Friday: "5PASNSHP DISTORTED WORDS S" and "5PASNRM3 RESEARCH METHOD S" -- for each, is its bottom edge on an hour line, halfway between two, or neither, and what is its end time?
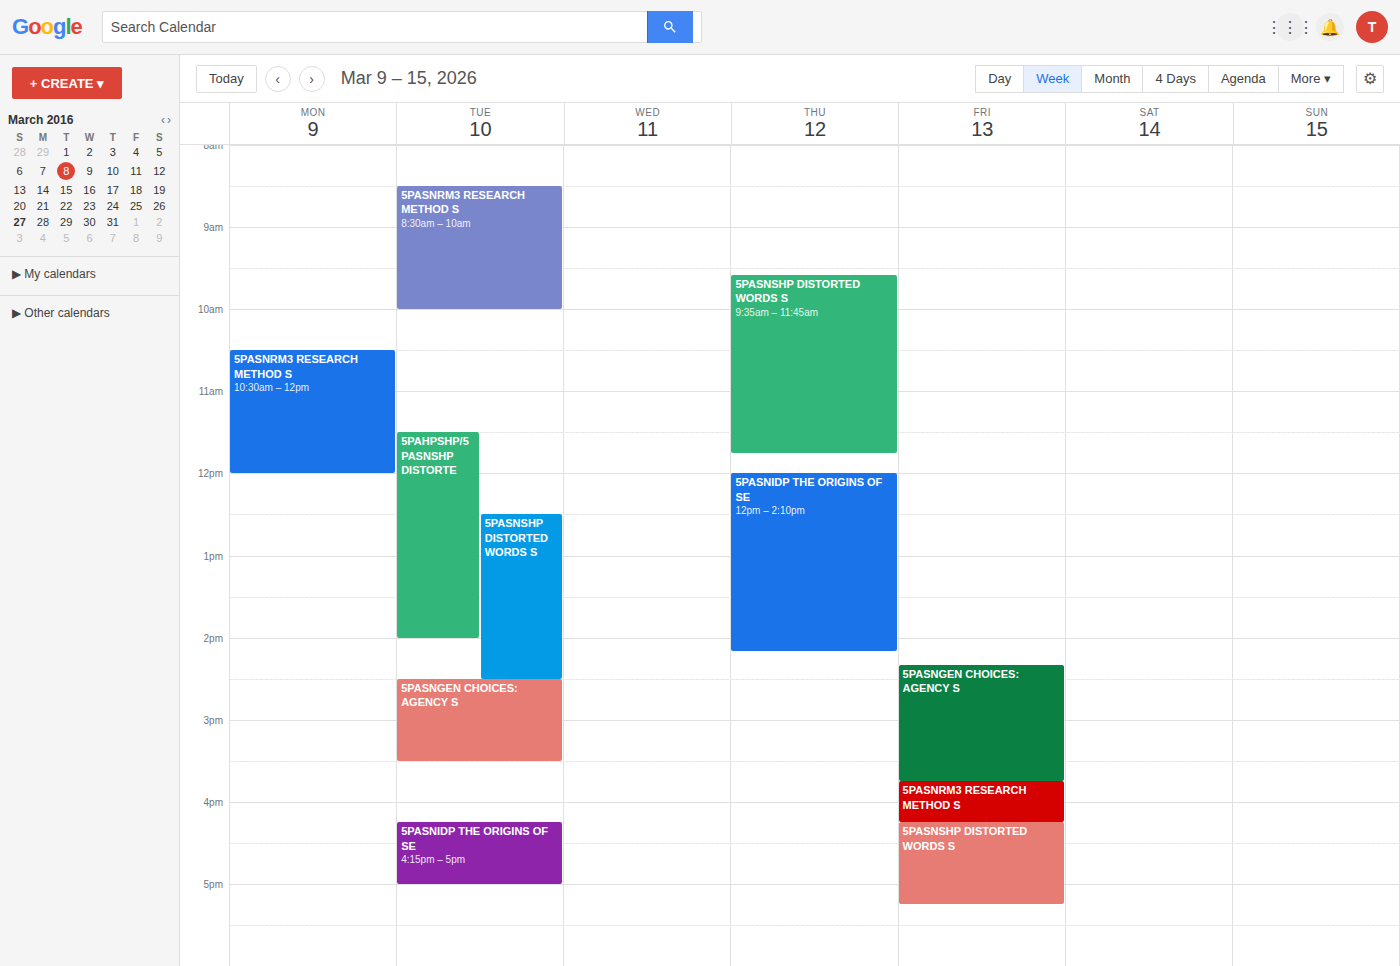
"5PASNSHP DISTORTED WORDS S": 5:15 PM, neither: a quarter of the way from the 5 PM line to the 6 PM line. "5PASNRM3 RESEARCH METHOD S": 4:15 PM, neither: a quarter of the way from the 4 PM line to the 5 PM line.